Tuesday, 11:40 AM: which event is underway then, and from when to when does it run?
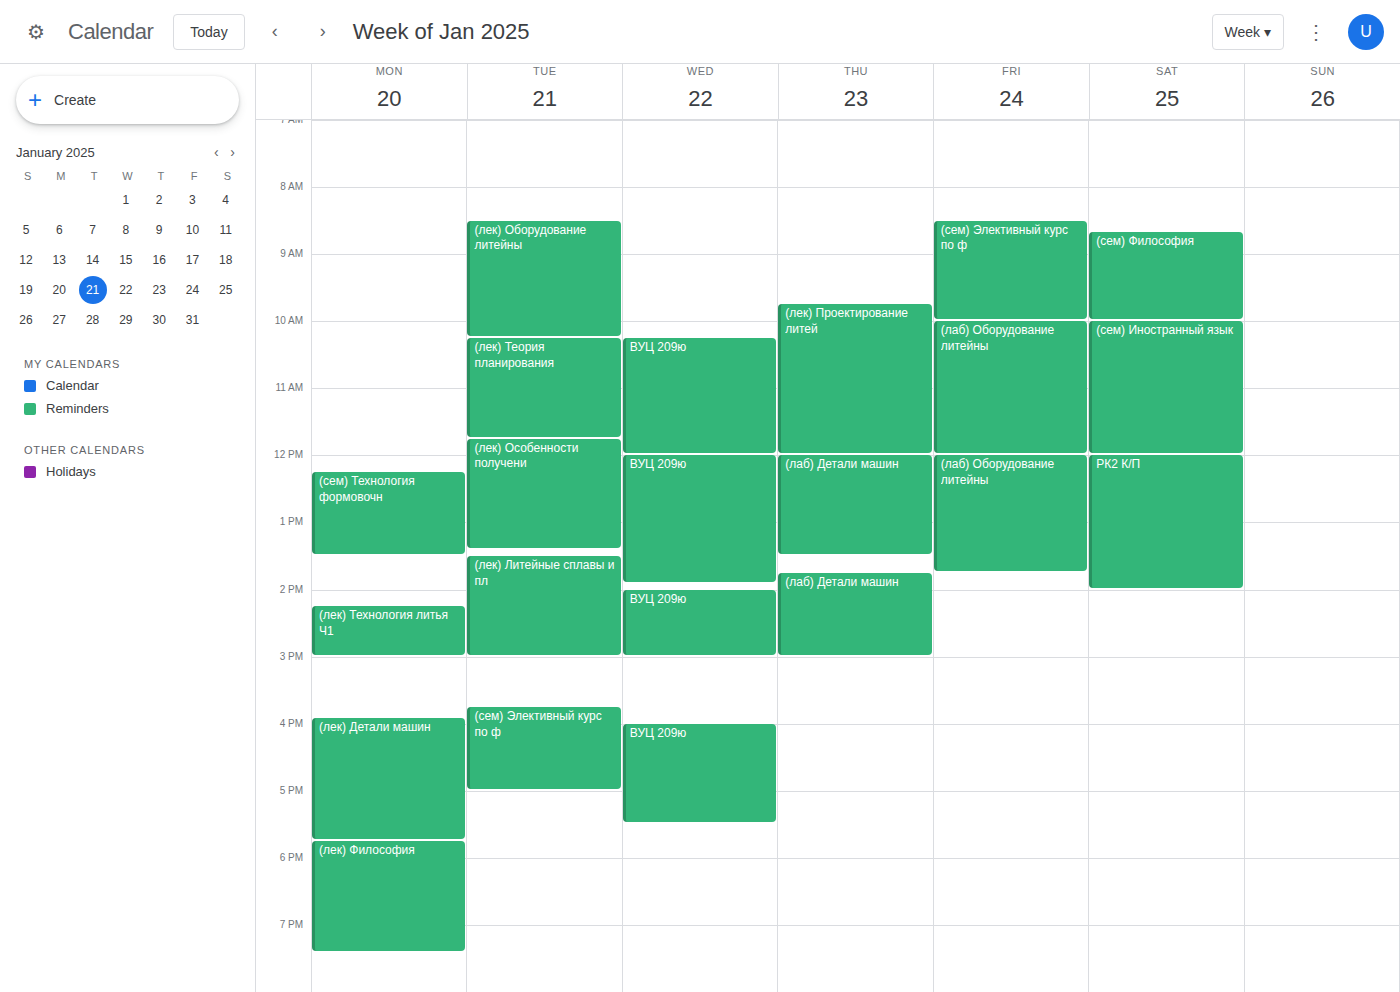
"(лек) Теория планирования", 10:15 AM to 11:45 AM